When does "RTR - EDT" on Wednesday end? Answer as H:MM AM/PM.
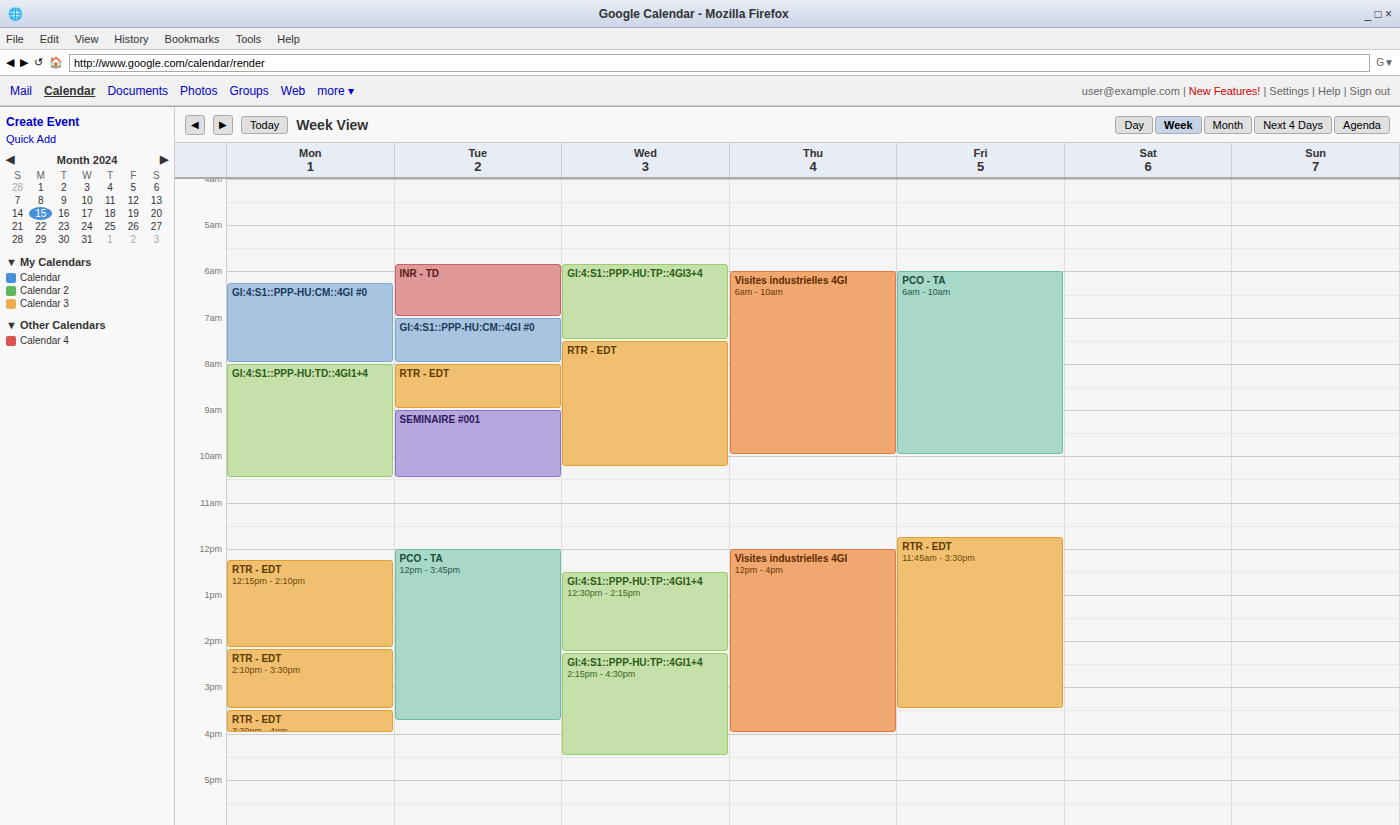
10:15 AM